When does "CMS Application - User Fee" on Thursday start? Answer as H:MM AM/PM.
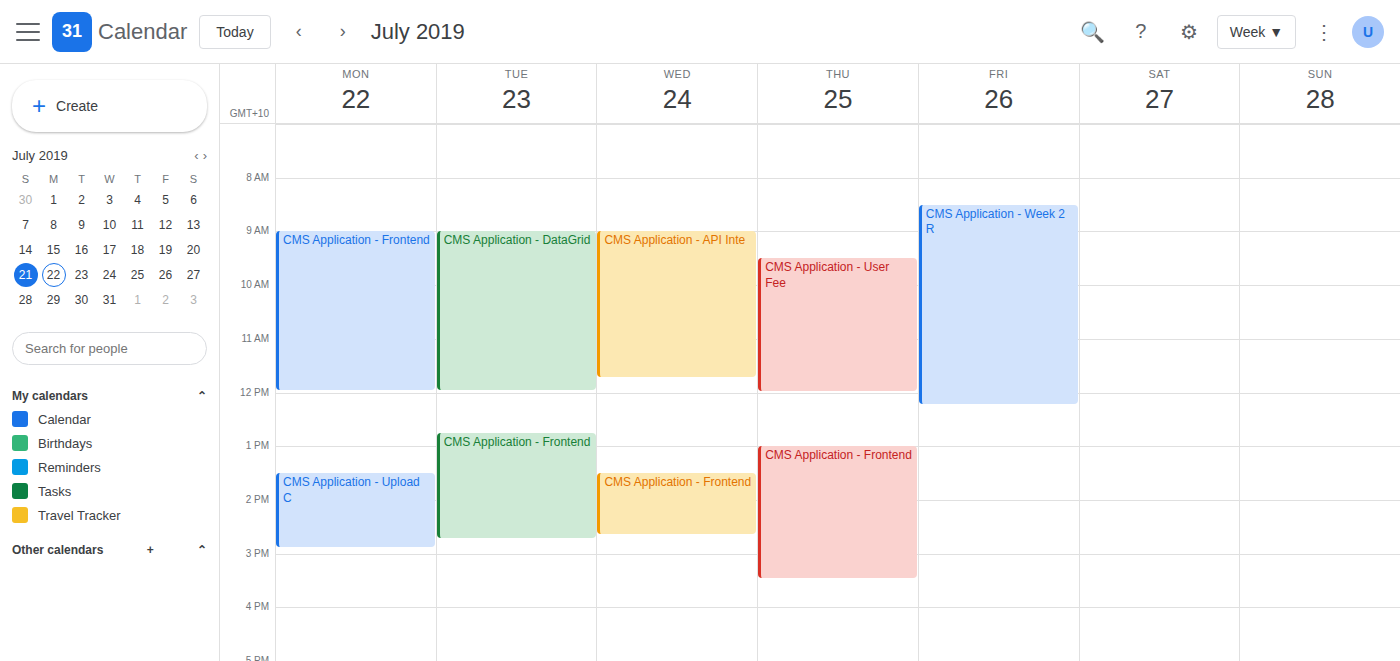
9:30 AM